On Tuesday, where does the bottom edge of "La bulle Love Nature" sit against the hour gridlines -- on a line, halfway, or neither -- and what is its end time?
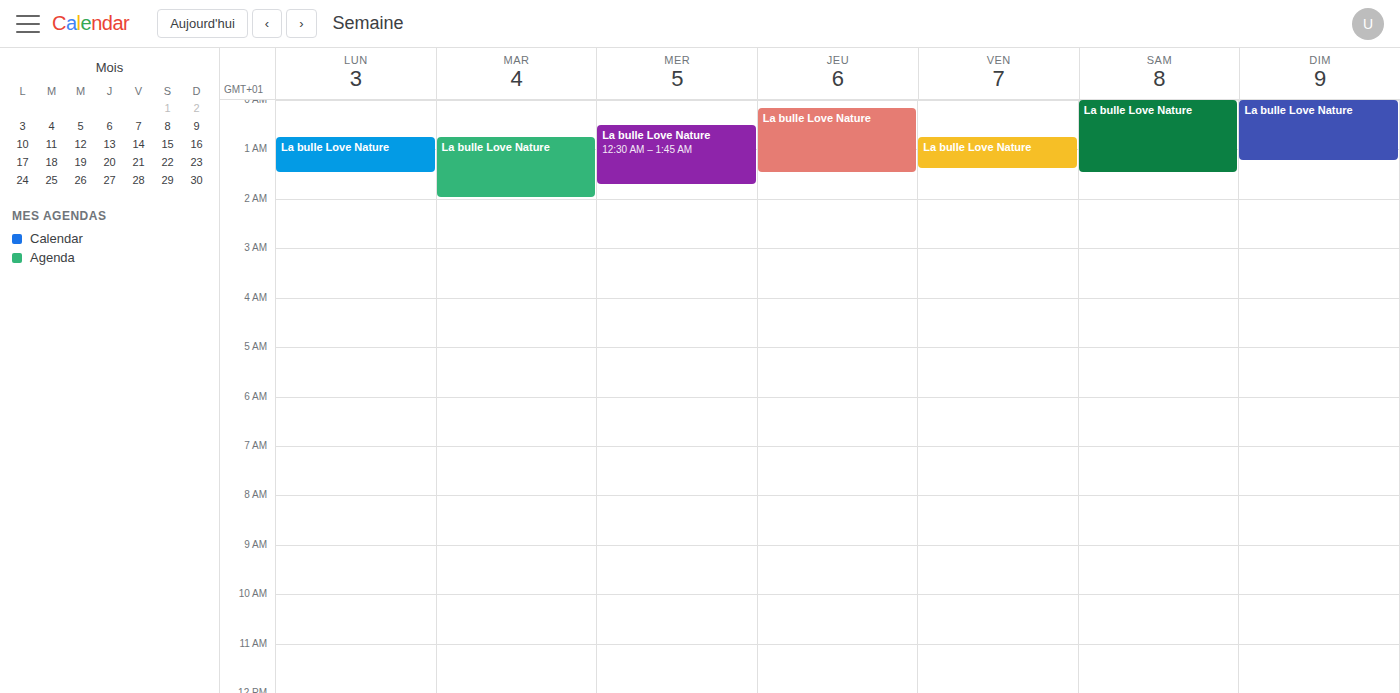
2:00 AM -- exactly on the 2 AM line.